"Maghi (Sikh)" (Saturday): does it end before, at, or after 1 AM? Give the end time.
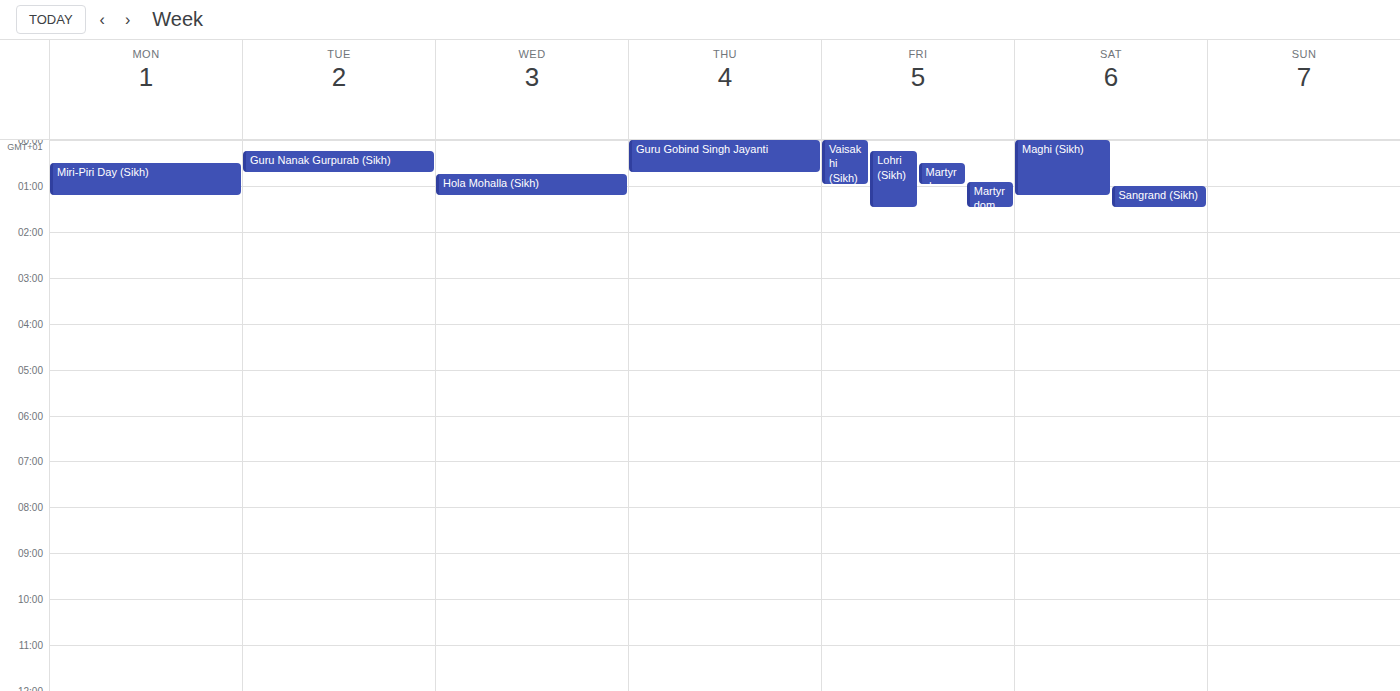
1:15 AM -- after 1 AM, 15 minutes below the 1 AM line.